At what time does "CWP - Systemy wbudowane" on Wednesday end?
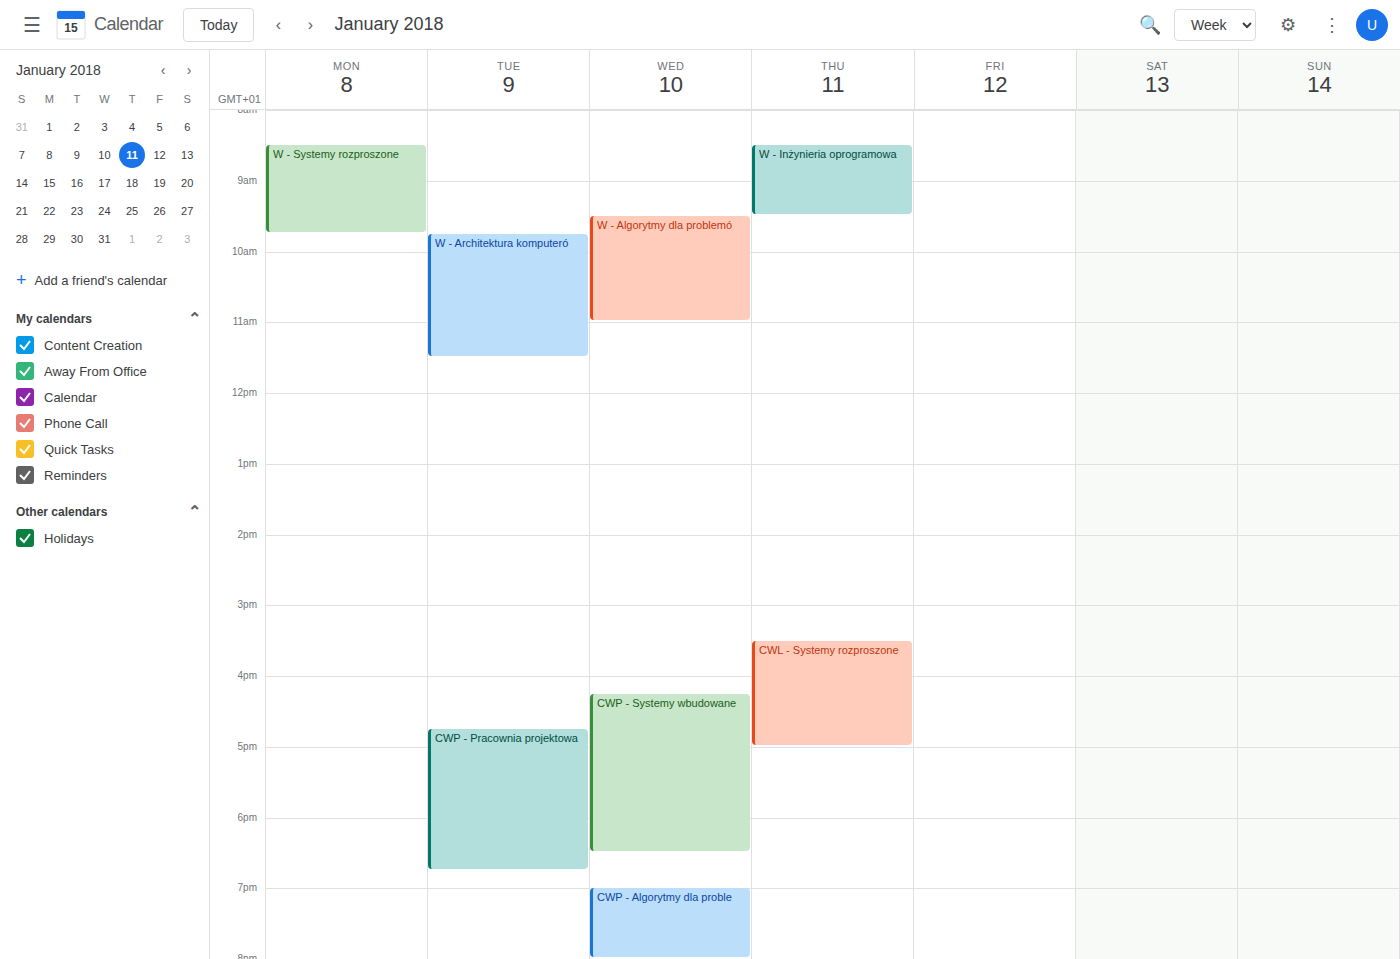
6:30 PM